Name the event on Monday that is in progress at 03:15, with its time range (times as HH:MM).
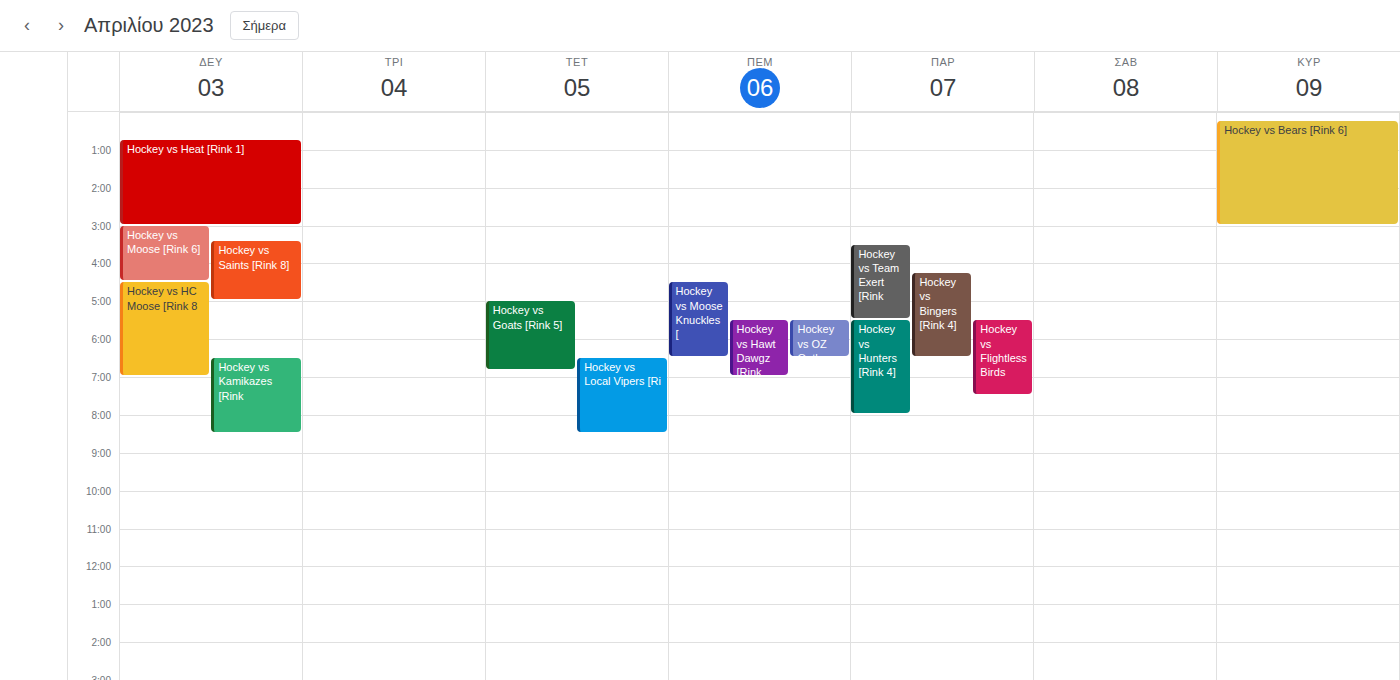
"Hockey vs Moose [Rink 6]", 03:00 to 04:30